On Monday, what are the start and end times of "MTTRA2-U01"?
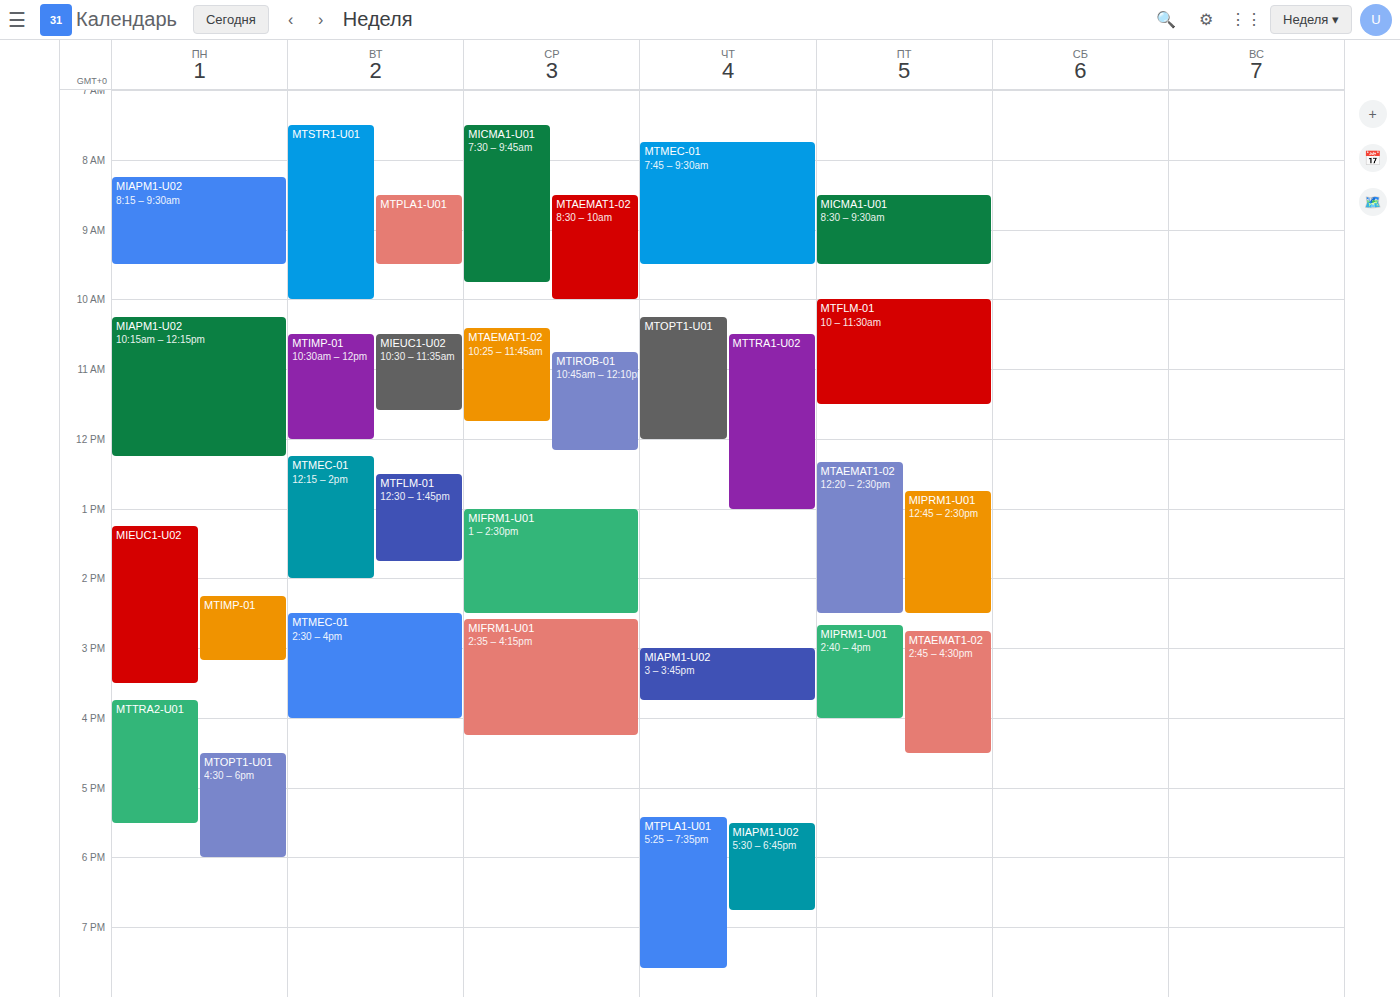
3:45 PM to 5:30 PM